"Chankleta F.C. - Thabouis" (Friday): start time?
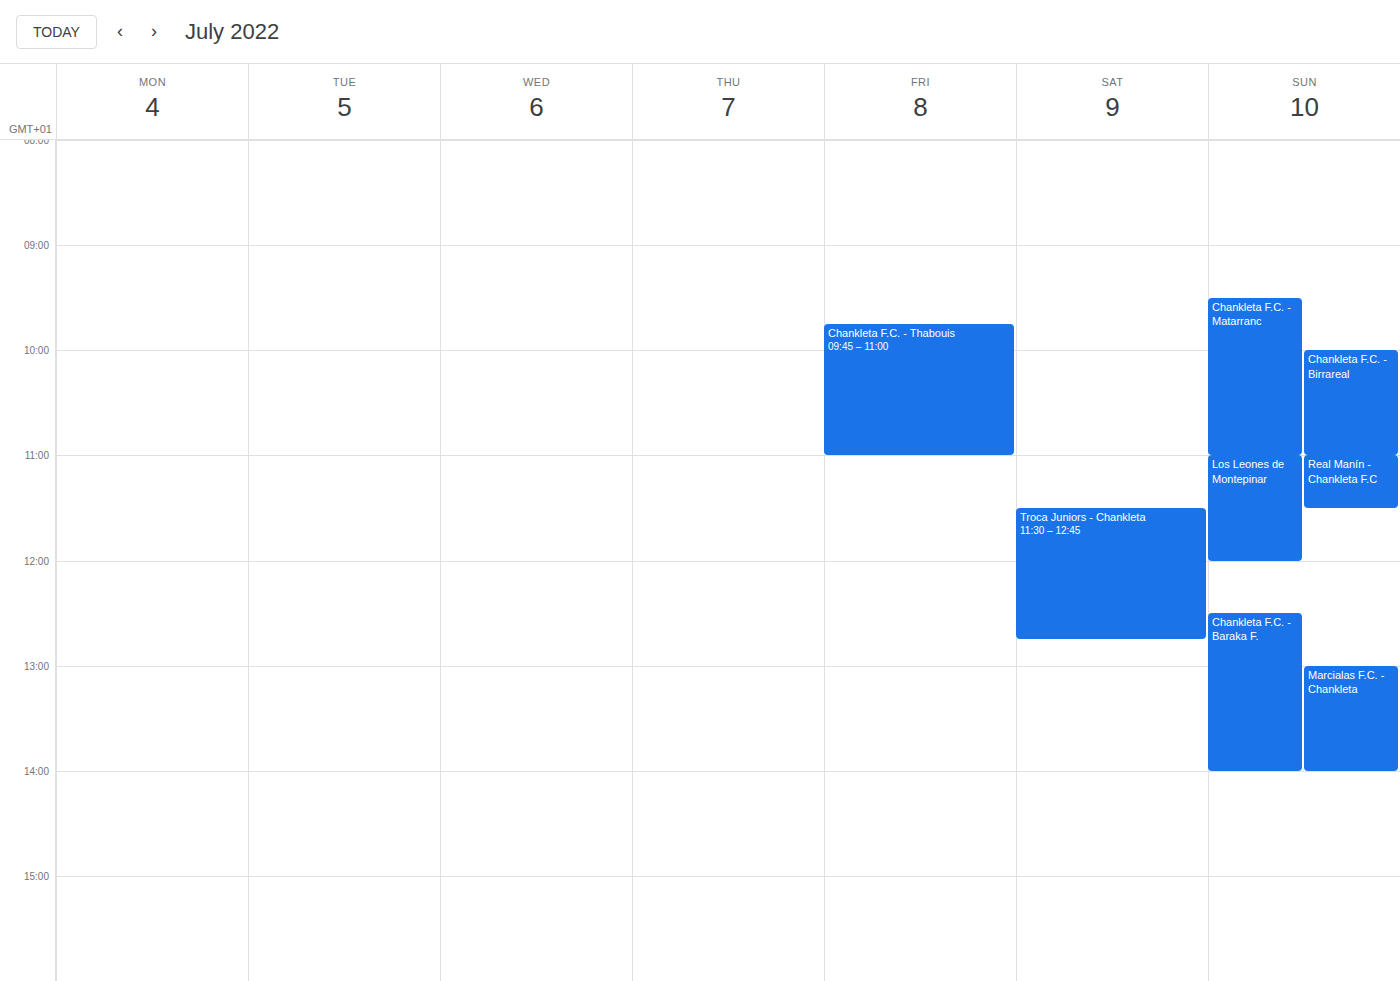
9:45 AM